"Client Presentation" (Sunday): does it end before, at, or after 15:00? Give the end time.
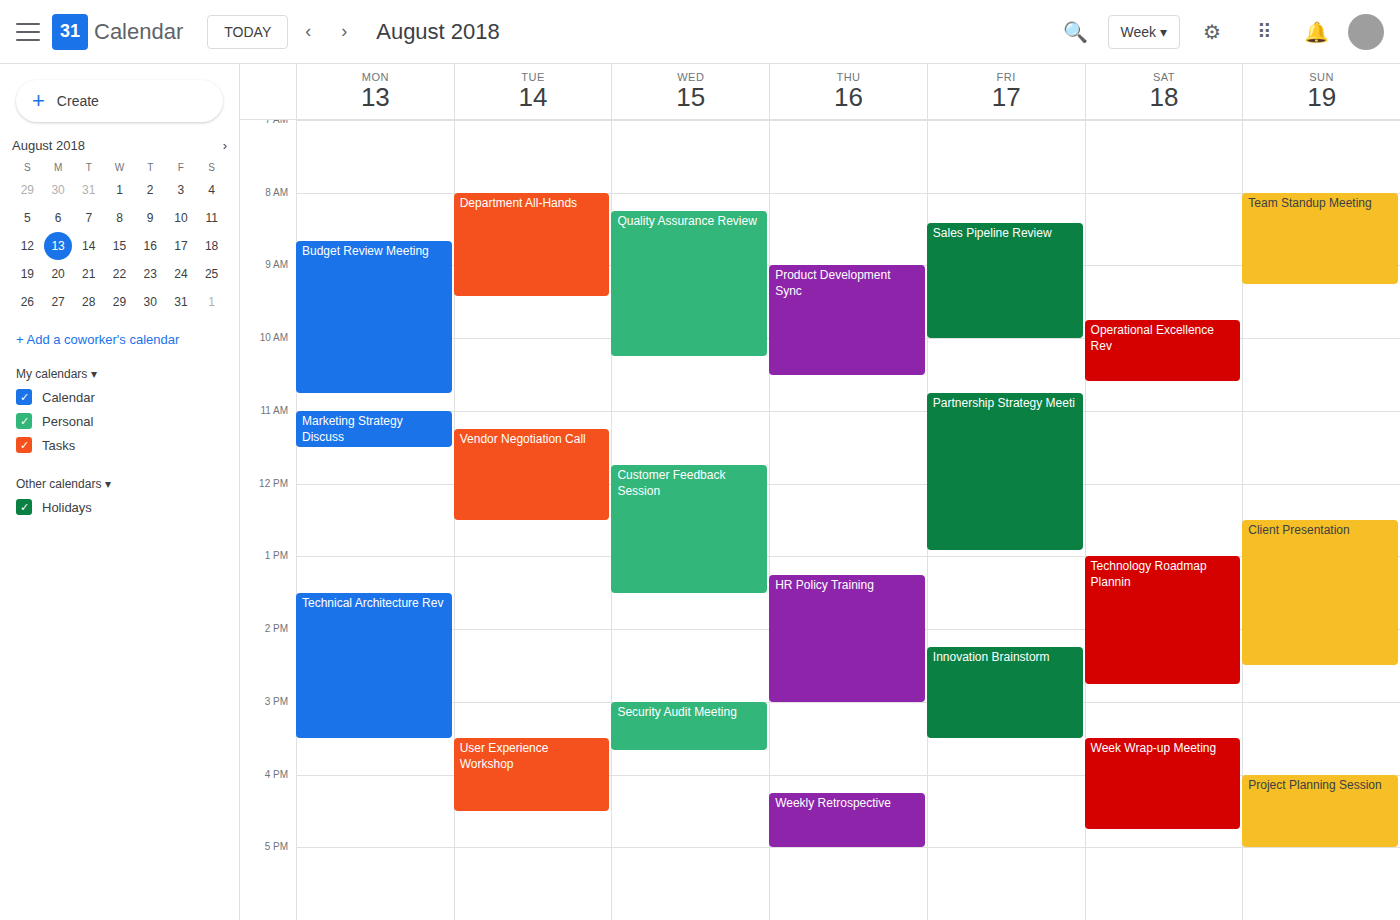
14:30 -- before 15:00, 30 minutes above the 15:00 line.